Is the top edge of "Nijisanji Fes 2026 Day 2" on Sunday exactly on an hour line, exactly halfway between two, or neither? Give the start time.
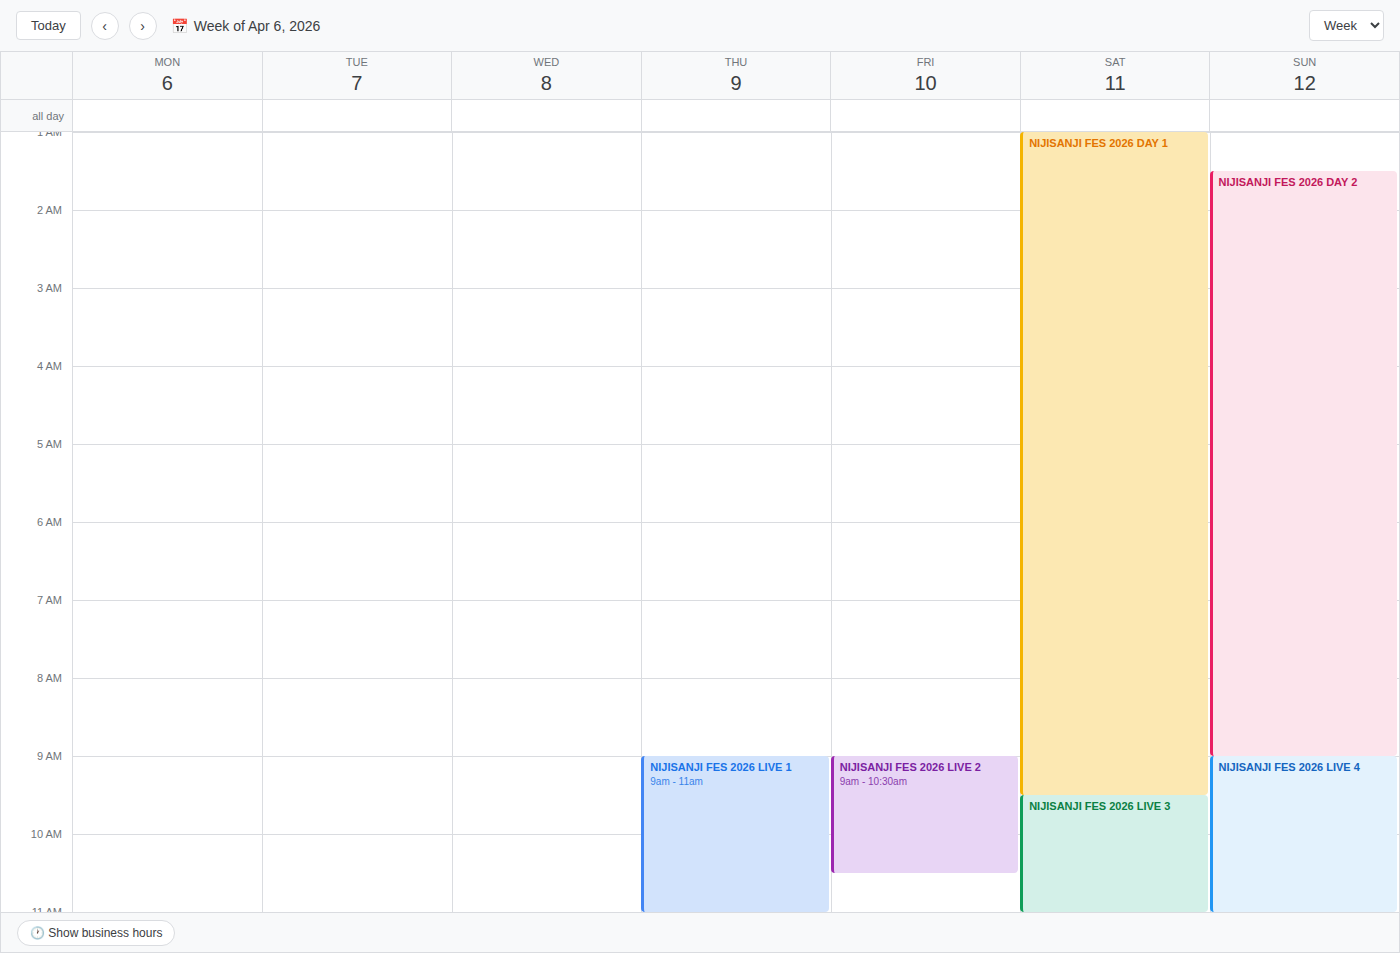
1:30 AM -- halfway between the 1 AM and 2 AM lines.